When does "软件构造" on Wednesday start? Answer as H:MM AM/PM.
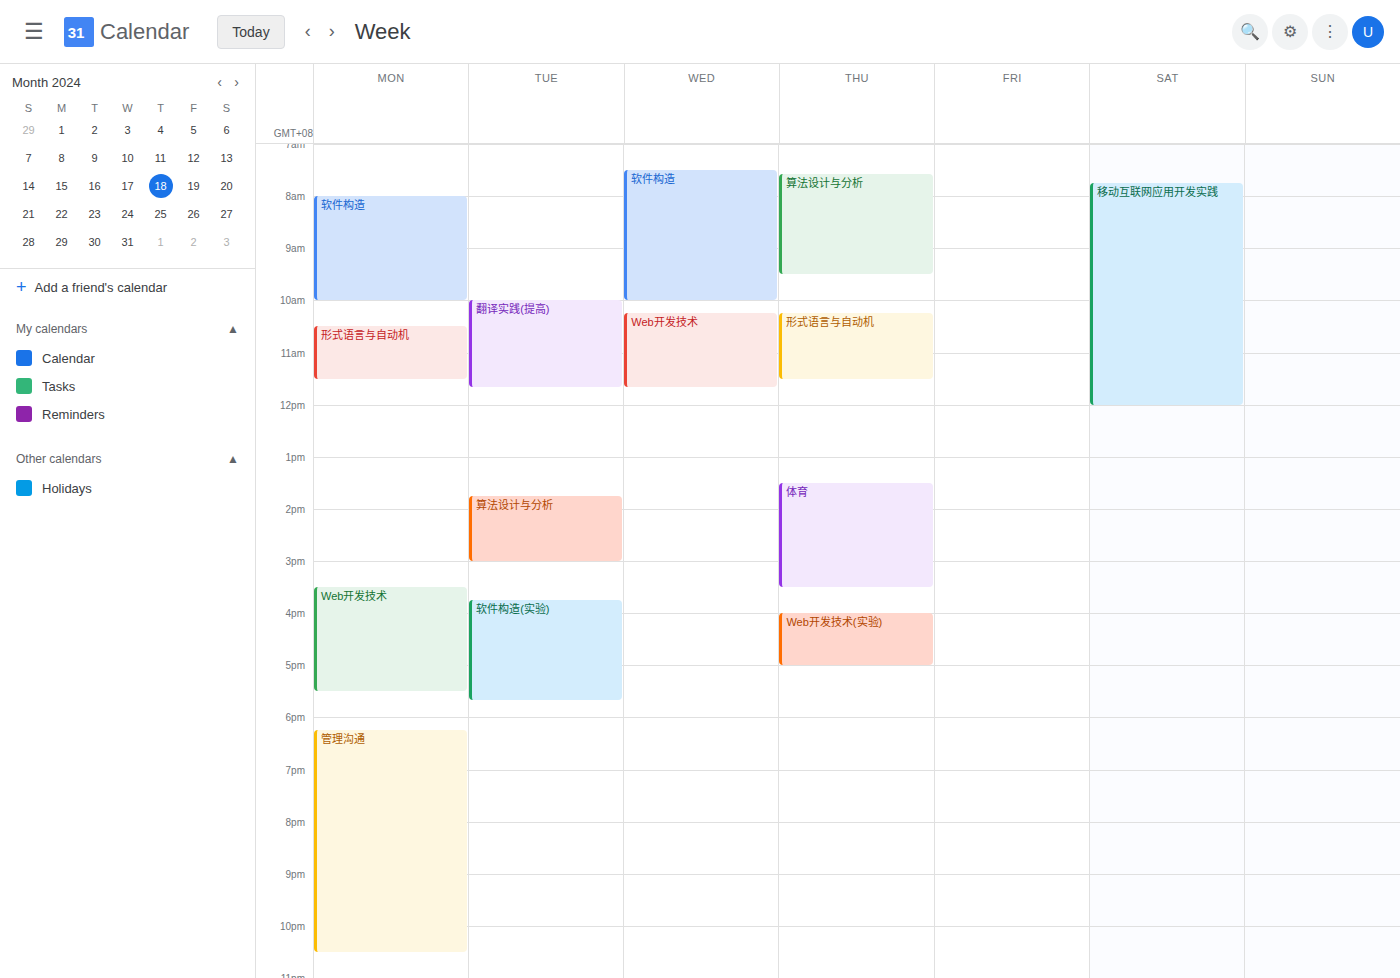
7:30 AM